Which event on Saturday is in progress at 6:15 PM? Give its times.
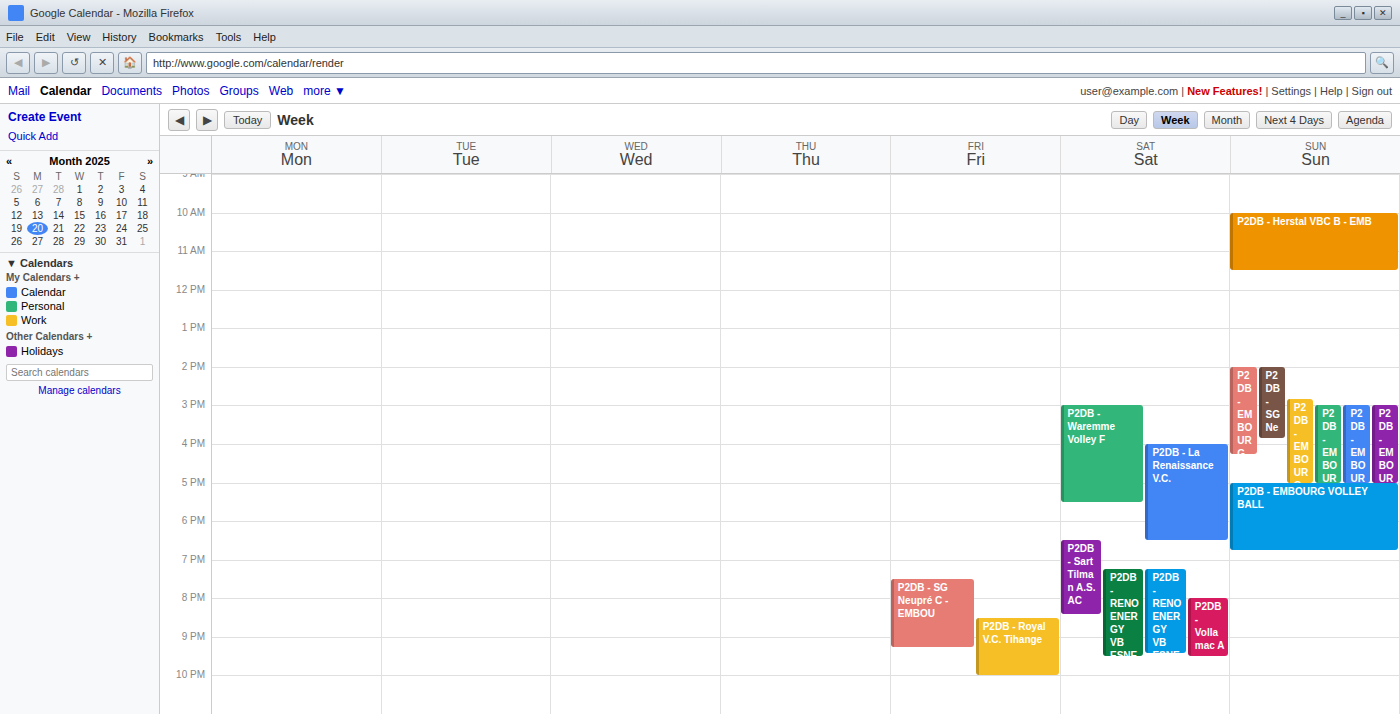
"P2DB - La Renaissance V.C.", 4:00 PM to 6:30 PM